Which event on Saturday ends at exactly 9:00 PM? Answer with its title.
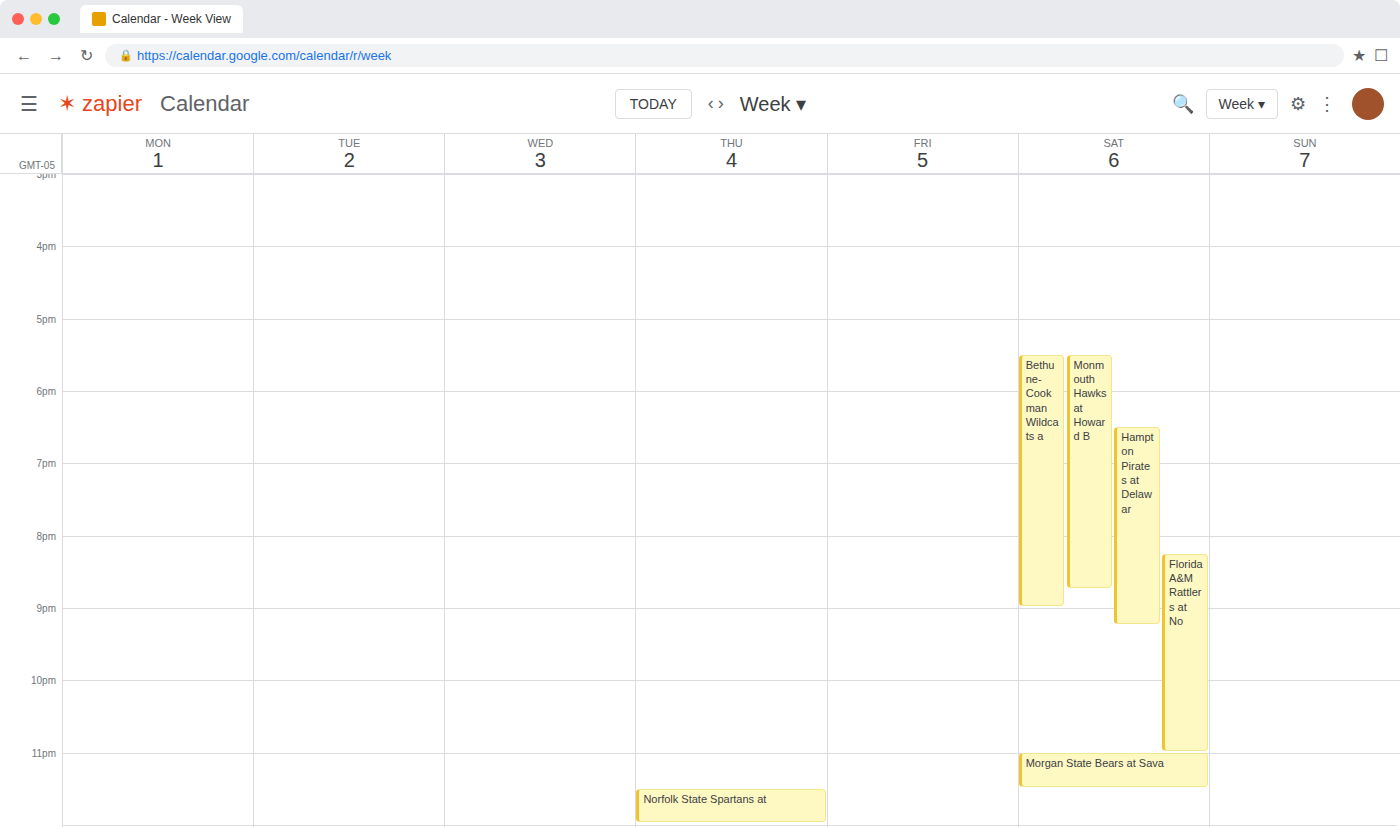
"Bethune-Cookman Wildcats a"